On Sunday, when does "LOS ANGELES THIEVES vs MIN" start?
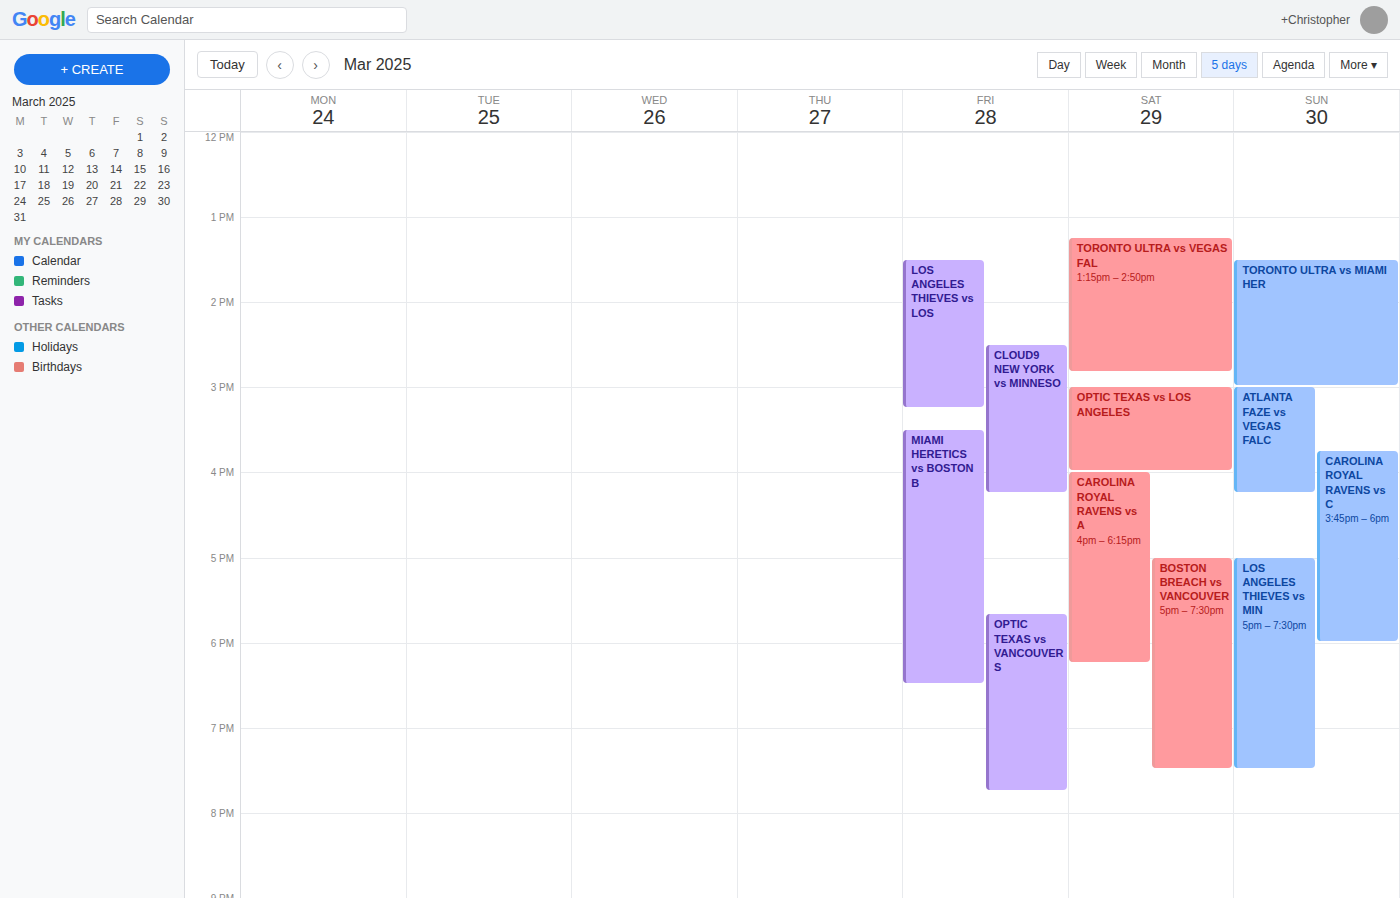
17:00